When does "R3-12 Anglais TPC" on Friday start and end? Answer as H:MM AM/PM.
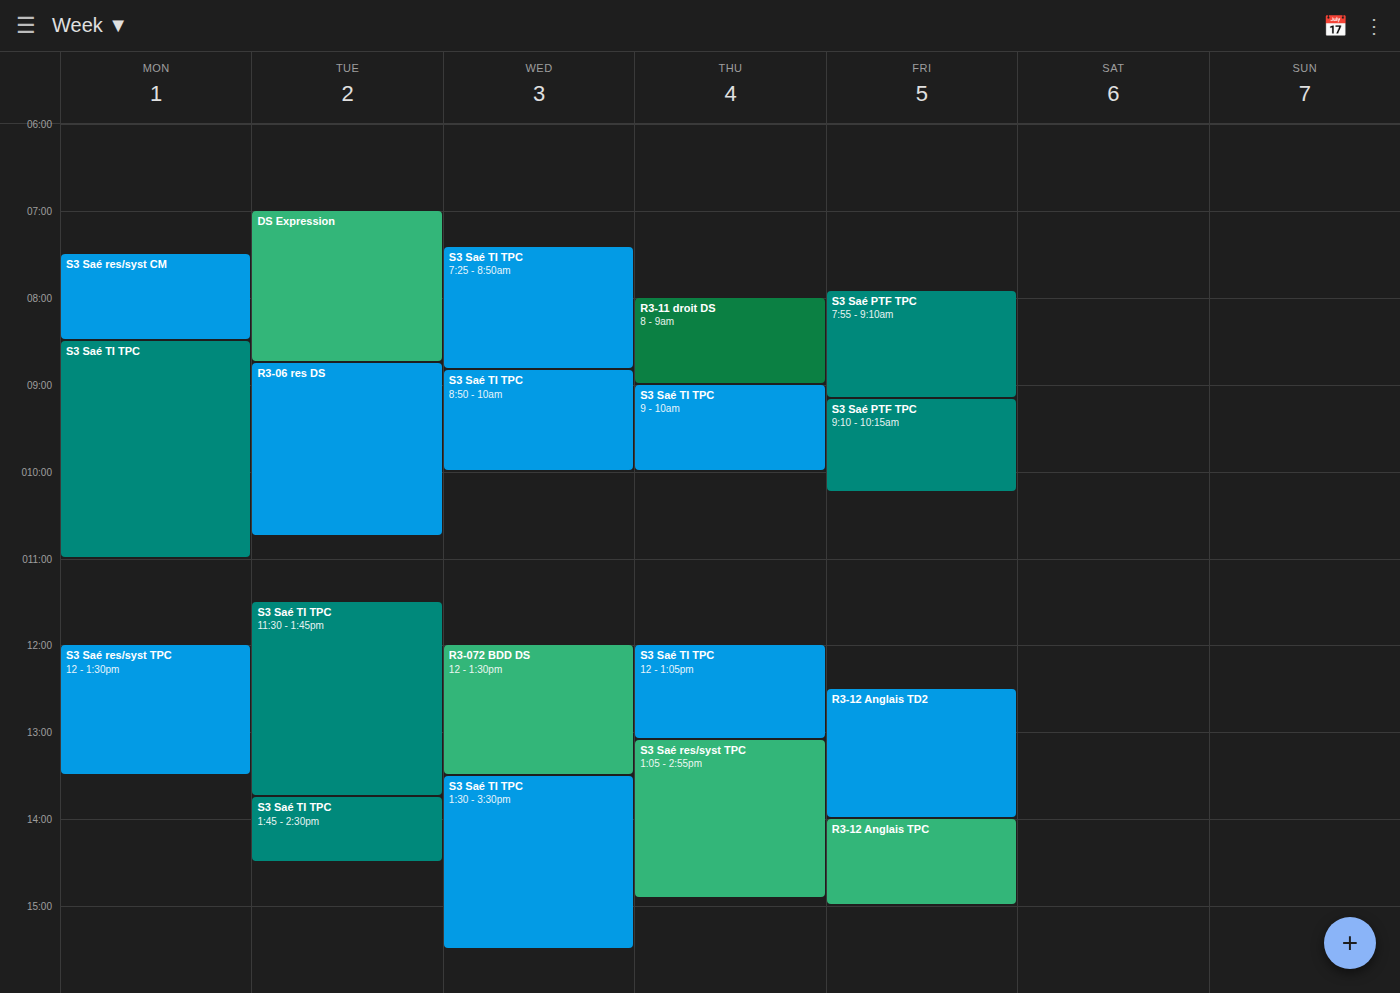
2:00 PM to 3:00 PM